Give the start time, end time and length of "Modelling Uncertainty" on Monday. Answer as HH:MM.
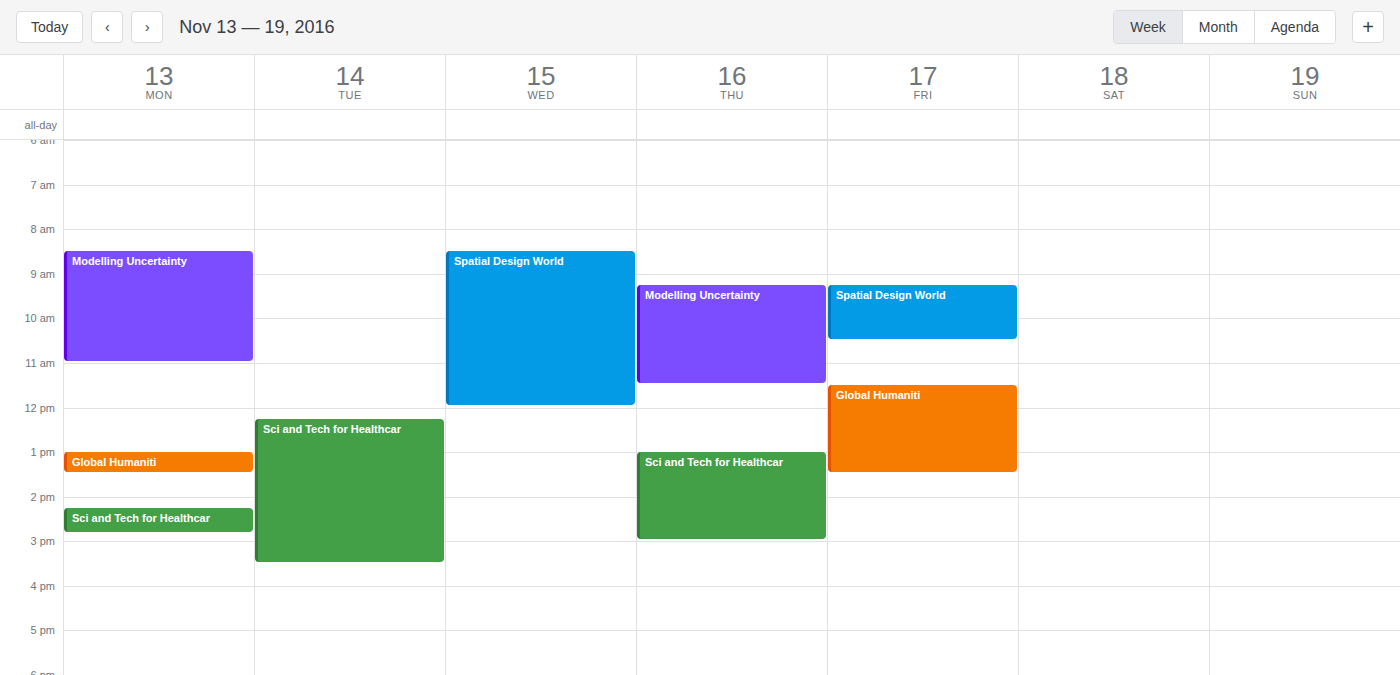
08:30 to 11:00, 2 hours 30 minutes